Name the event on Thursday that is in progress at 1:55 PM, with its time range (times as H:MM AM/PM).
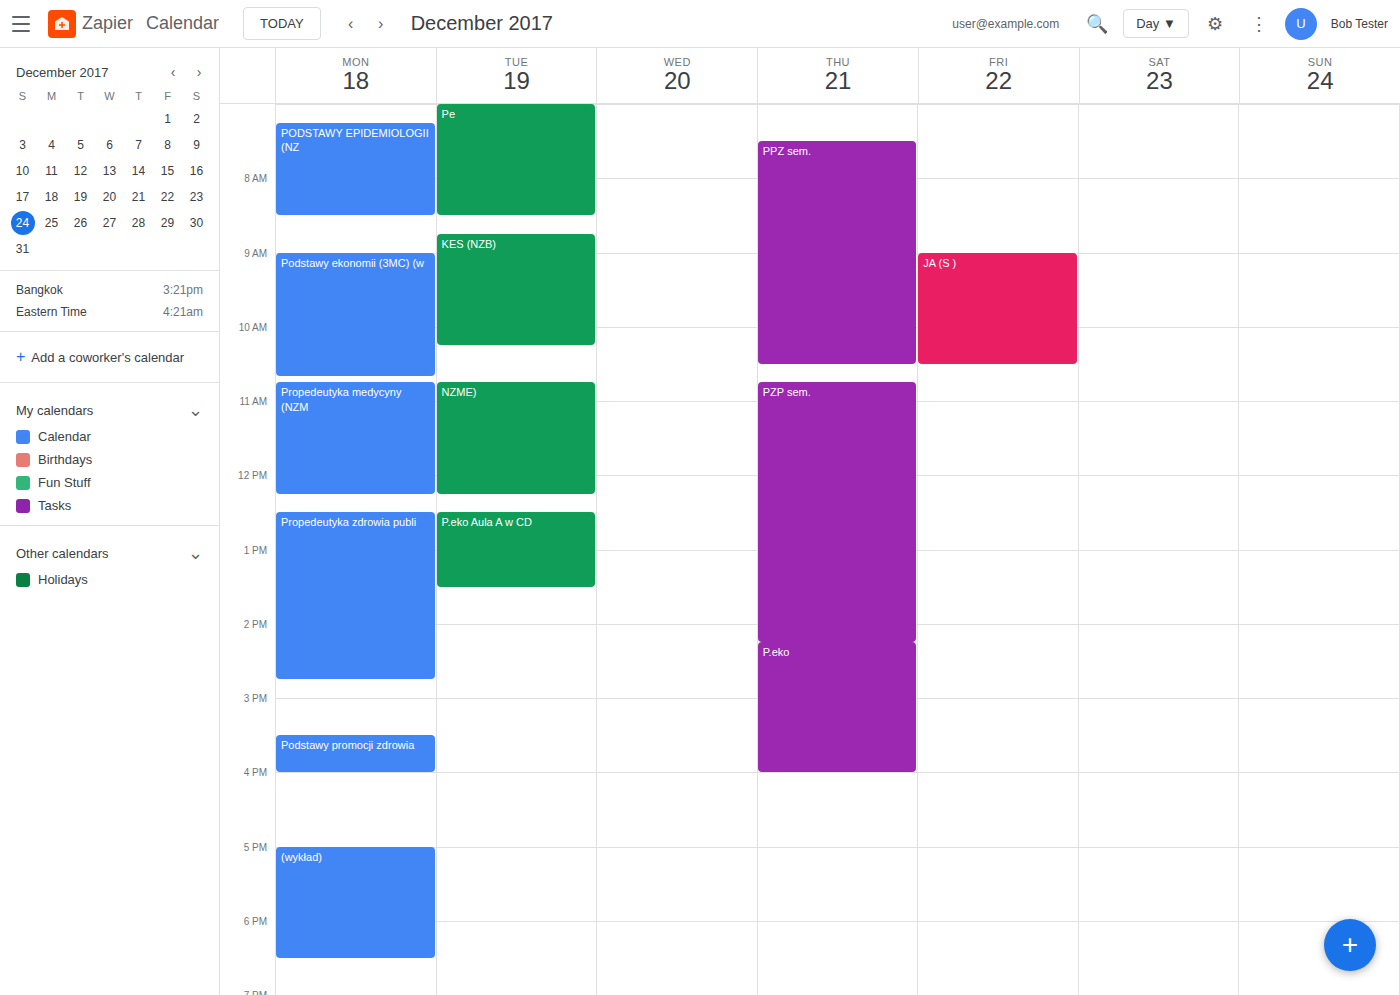
"PZP sem.", 10:45 AM to 2:15 PM